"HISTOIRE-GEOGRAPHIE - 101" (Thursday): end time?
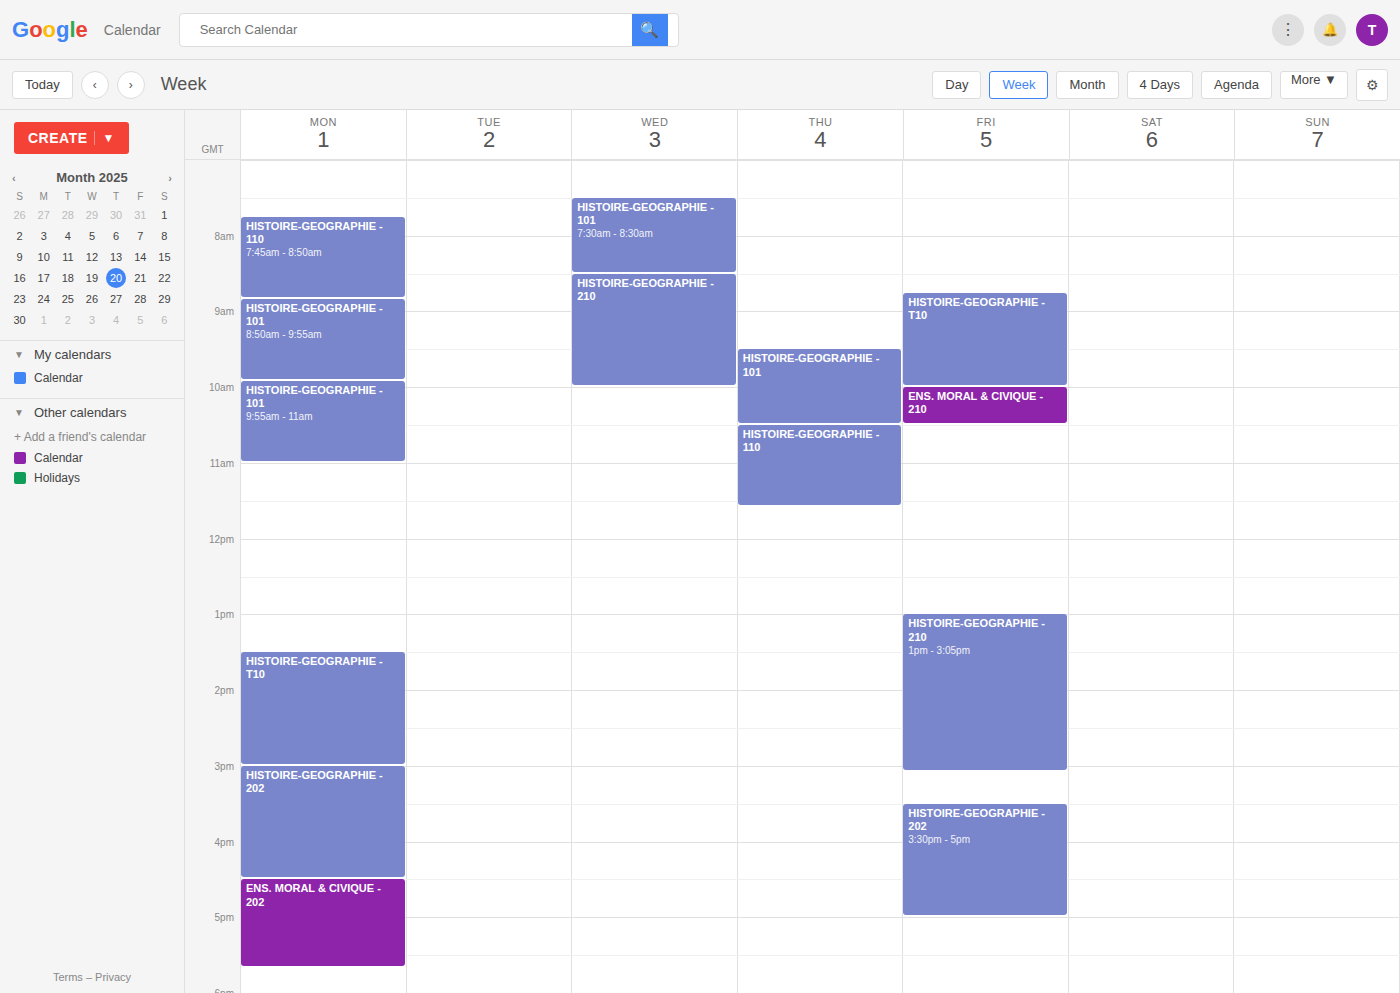
10:30 AM